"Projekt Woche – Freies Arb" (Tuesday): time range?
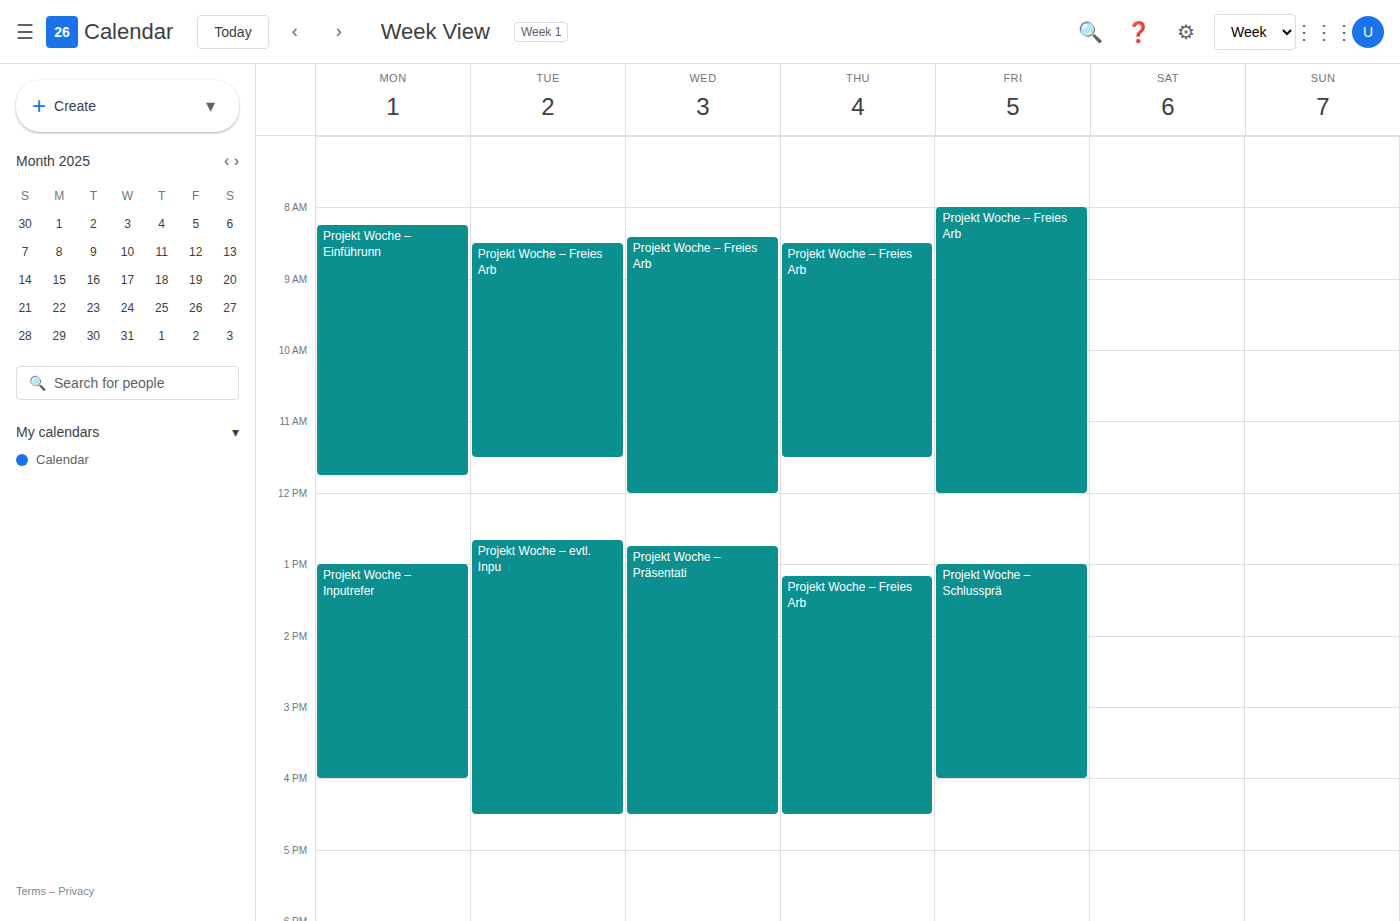
8:30 AM to 11:30 AM